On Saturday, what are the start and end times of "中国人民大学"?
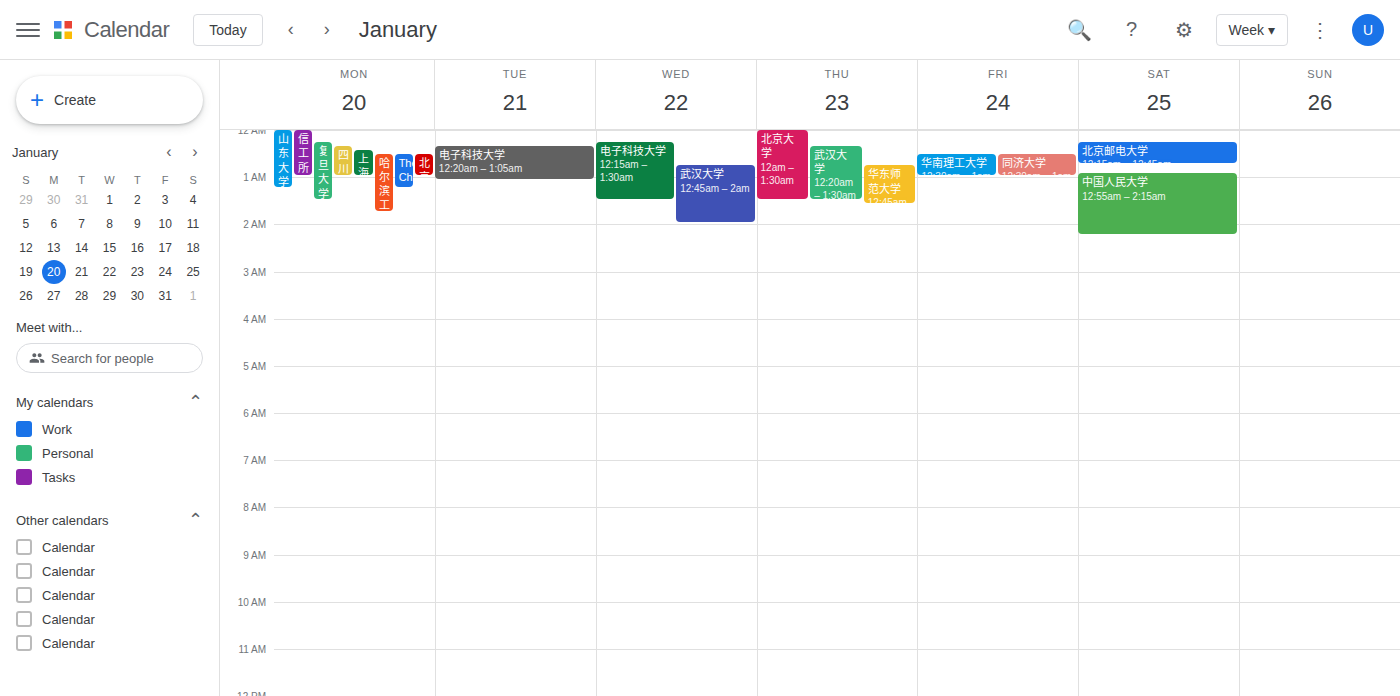
12:55 AM to 2:15 AM